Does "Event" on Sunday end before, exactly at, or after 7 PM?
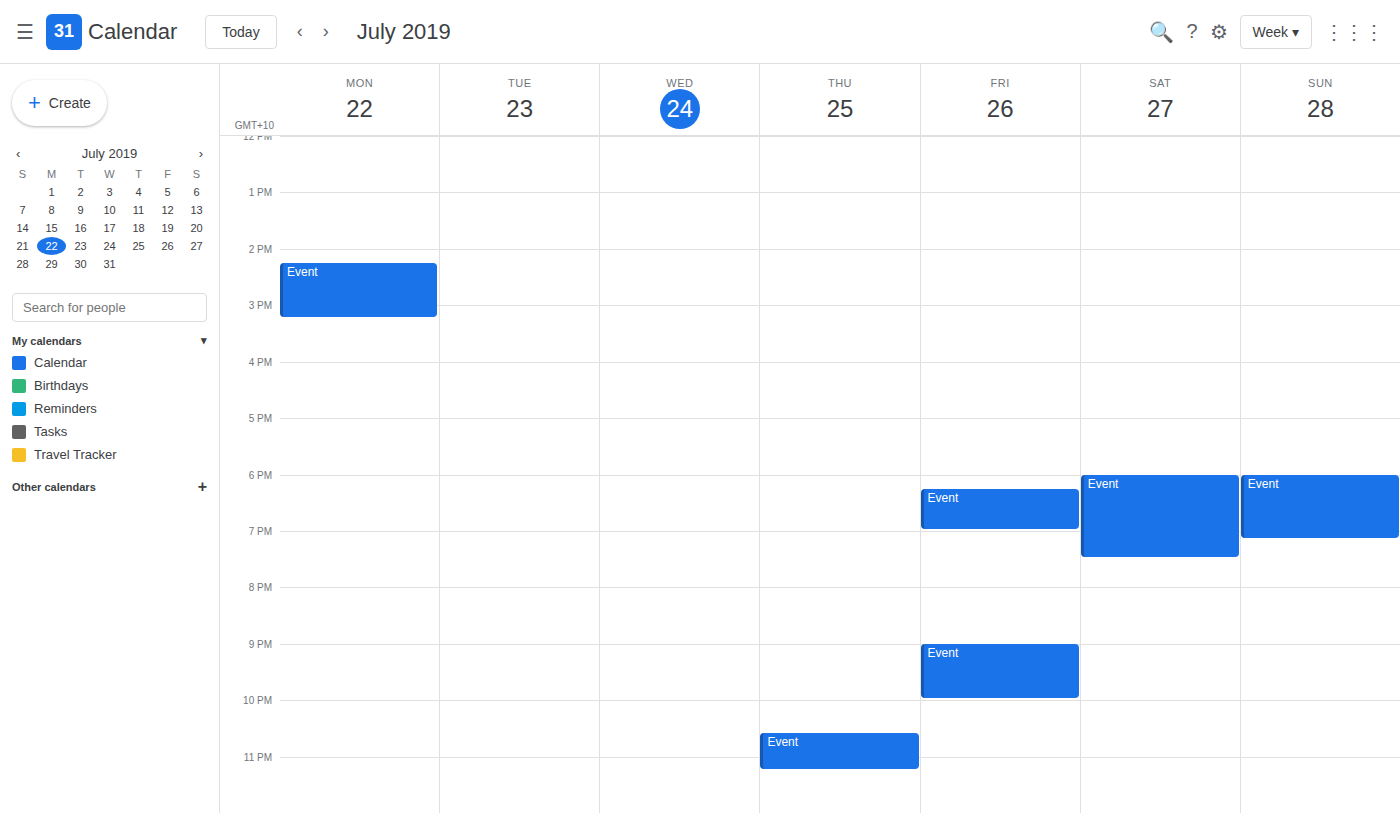
7:10 PM -- after 7 PM, 10 minutes below the 7 PM line.